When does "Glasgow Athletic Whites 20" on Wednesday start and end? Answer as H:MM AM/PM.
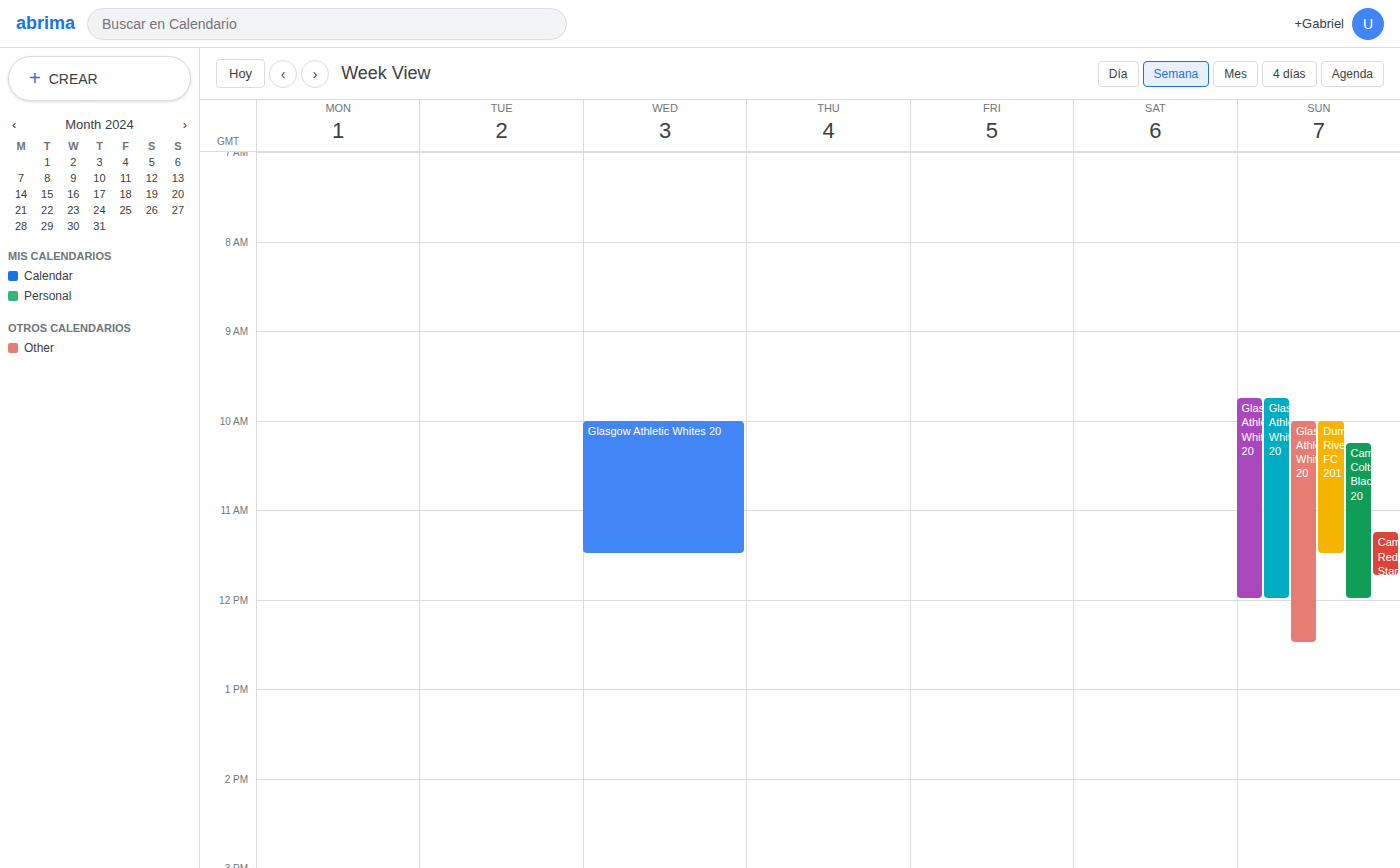
10:00 AM to 11:30 AM